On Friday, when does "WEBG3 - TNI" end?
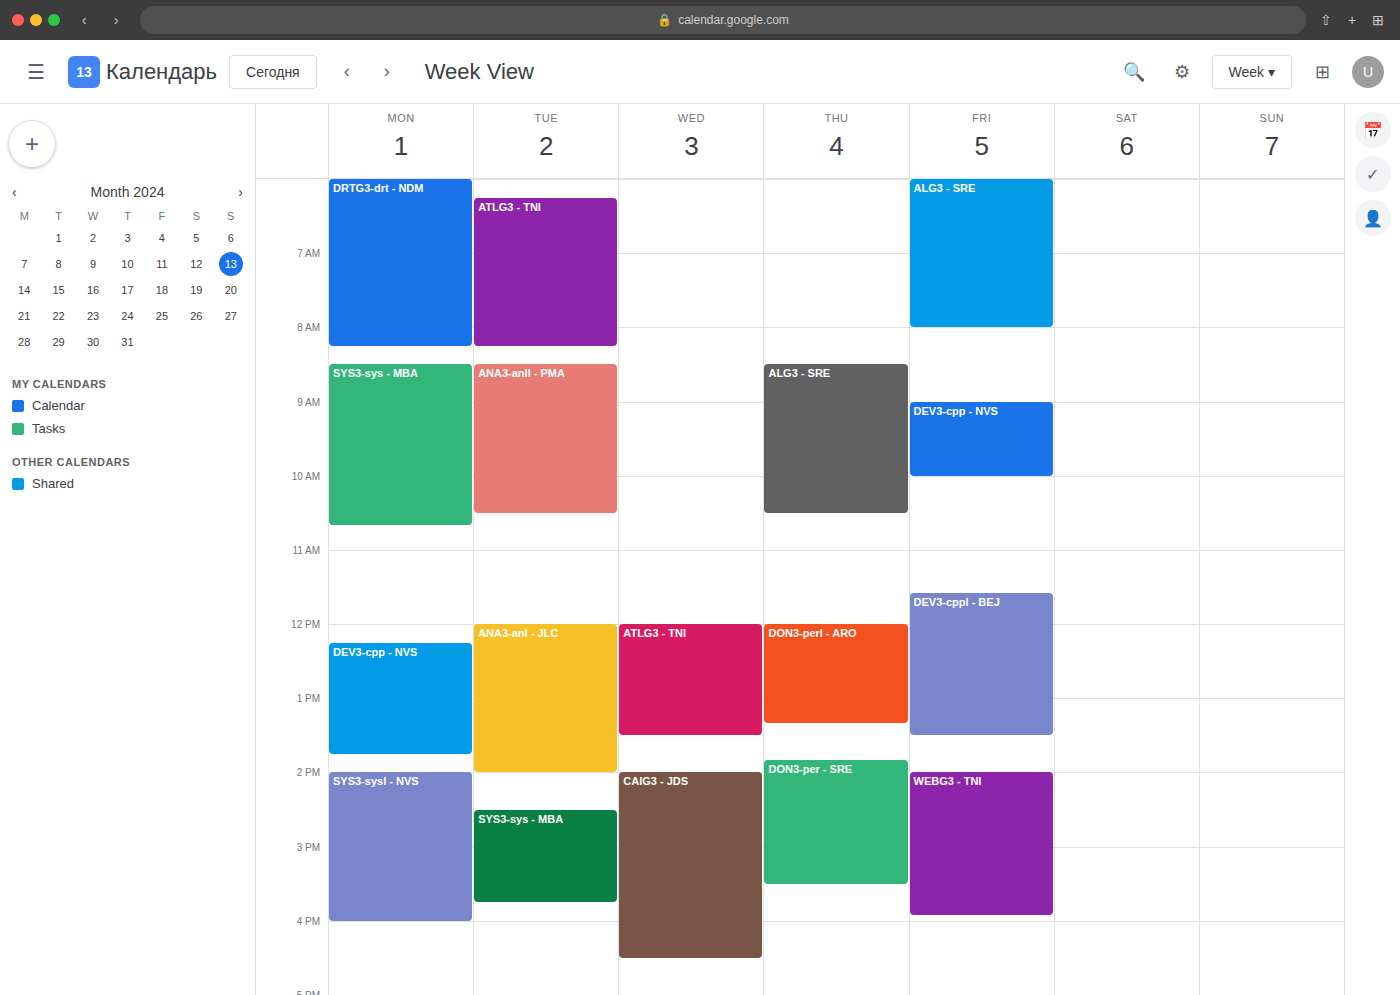
3:55 PM